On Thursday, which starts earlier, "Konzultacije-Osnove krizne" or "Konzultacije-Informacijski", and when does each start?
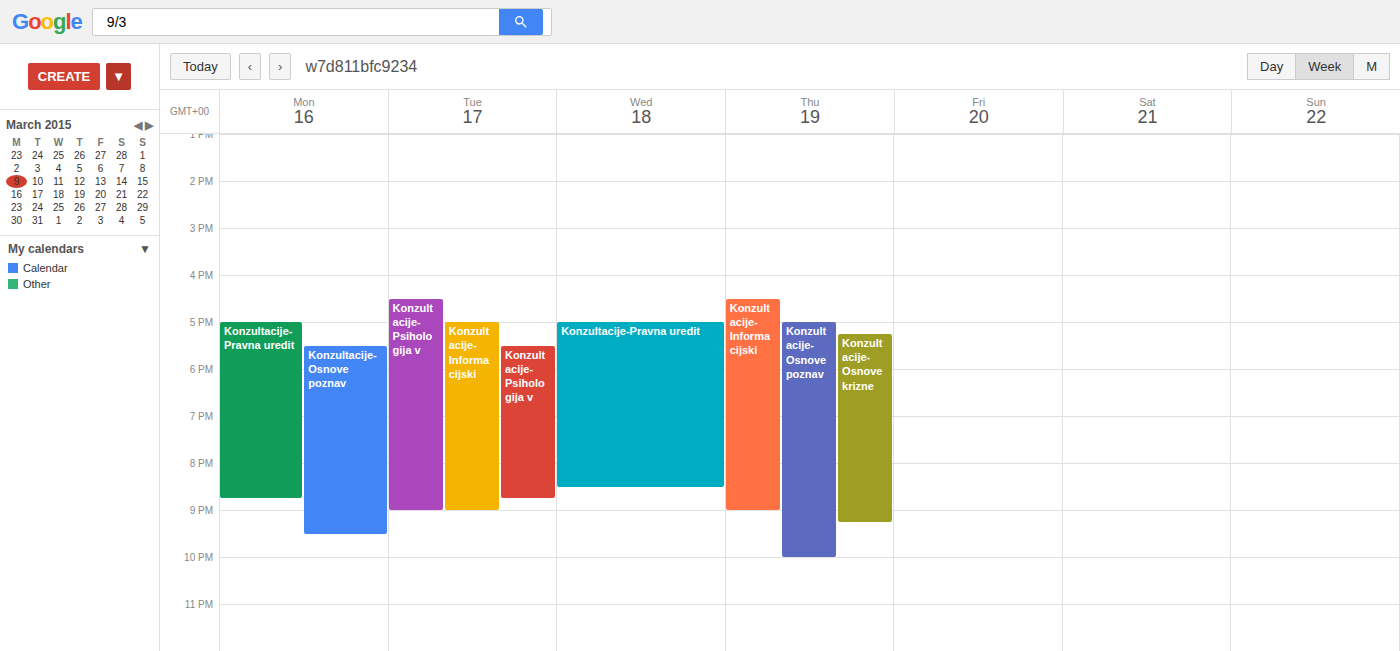
"Konzultacije-Informacijski" 16:30; "Konzultacije-Osnove krizne" 17:15.